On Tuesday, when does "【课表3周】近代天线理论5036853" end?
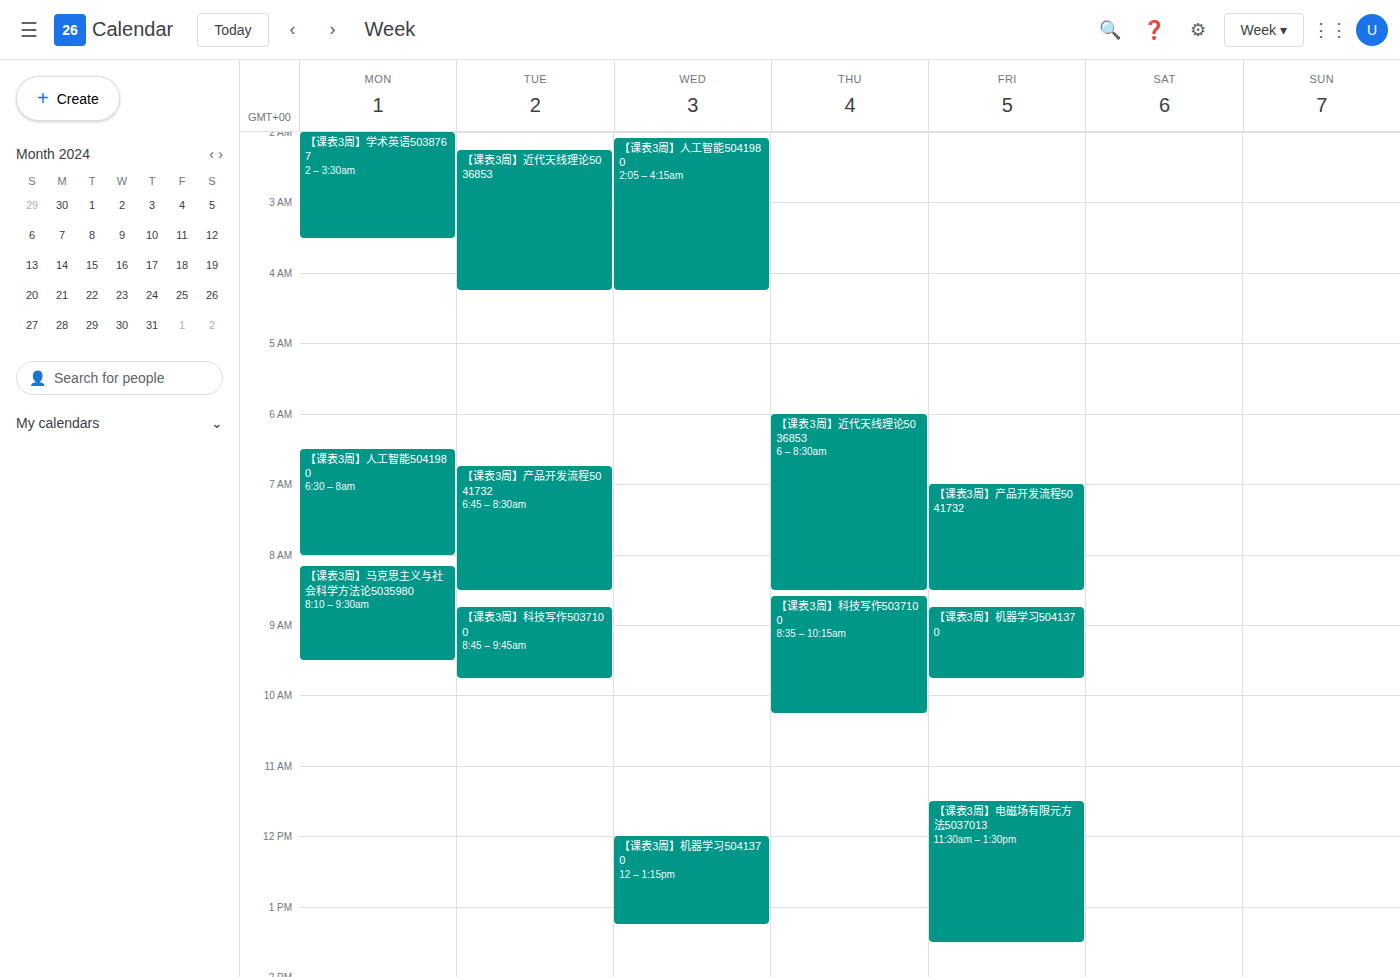
4:15 AM